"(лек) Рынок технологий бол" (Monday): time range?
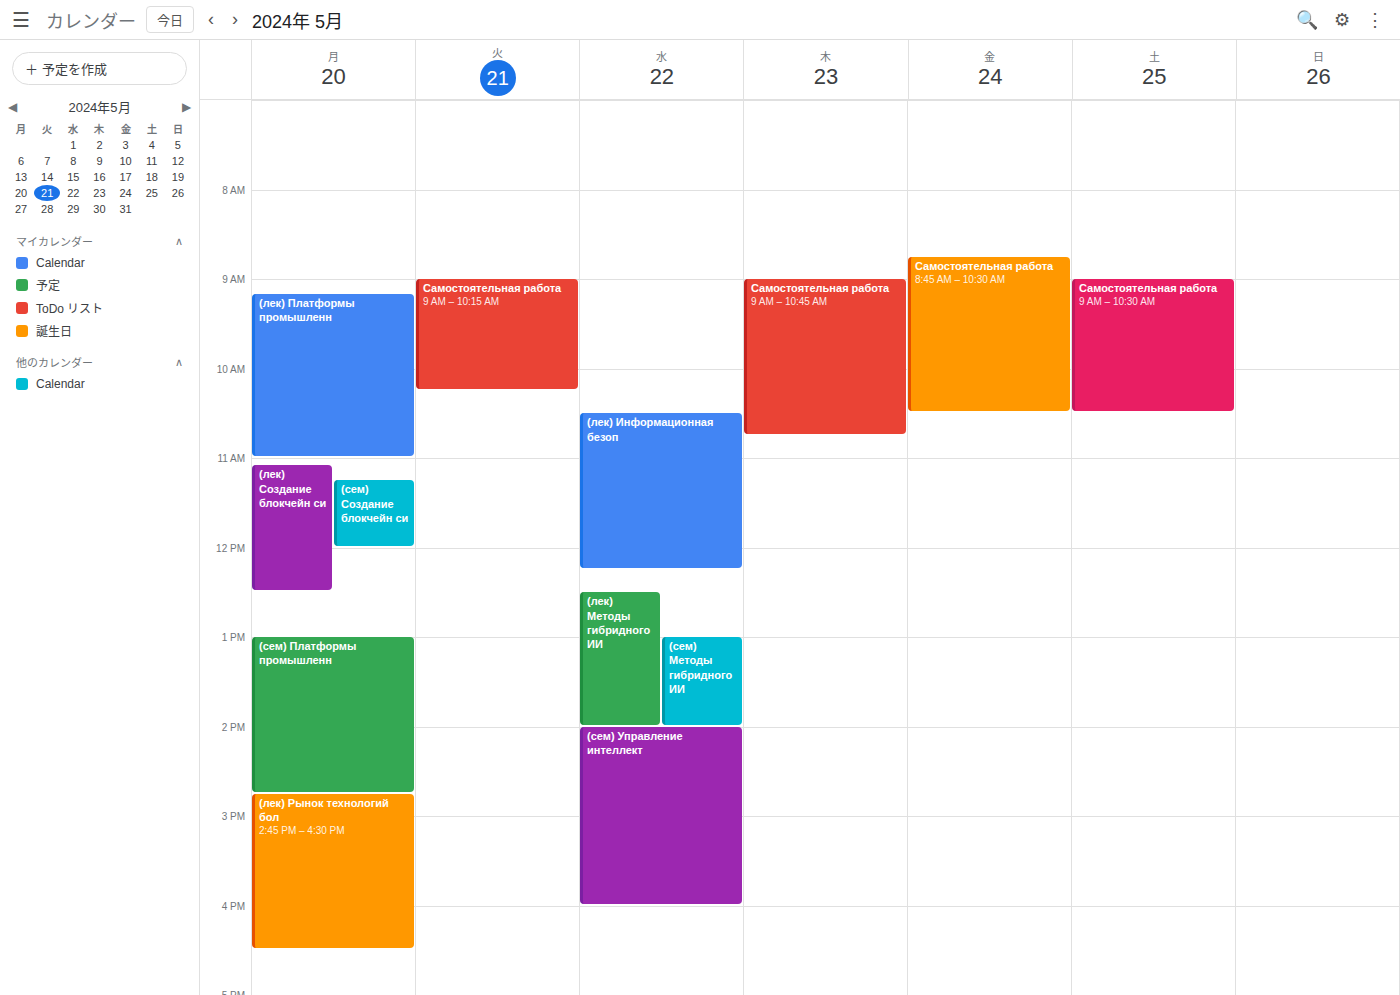
2:45 PM to 4:30 PM